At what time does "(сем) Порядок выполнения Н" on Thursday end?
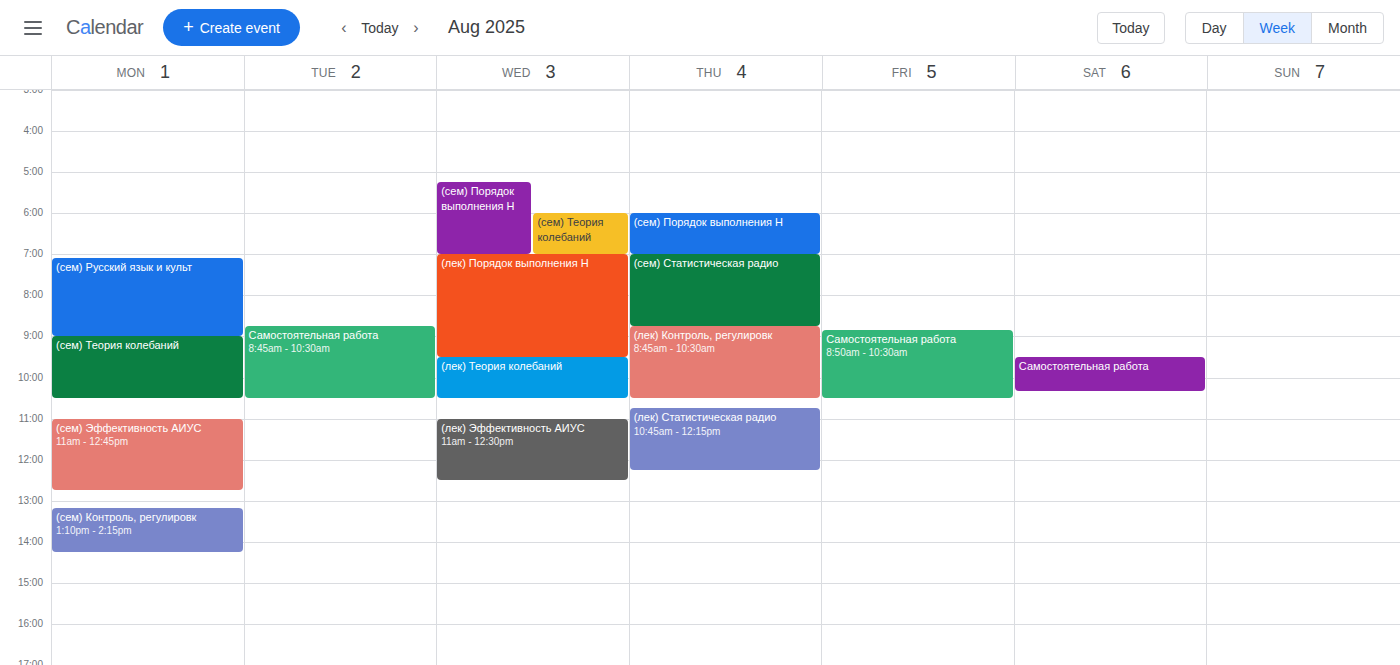
7:00 AM